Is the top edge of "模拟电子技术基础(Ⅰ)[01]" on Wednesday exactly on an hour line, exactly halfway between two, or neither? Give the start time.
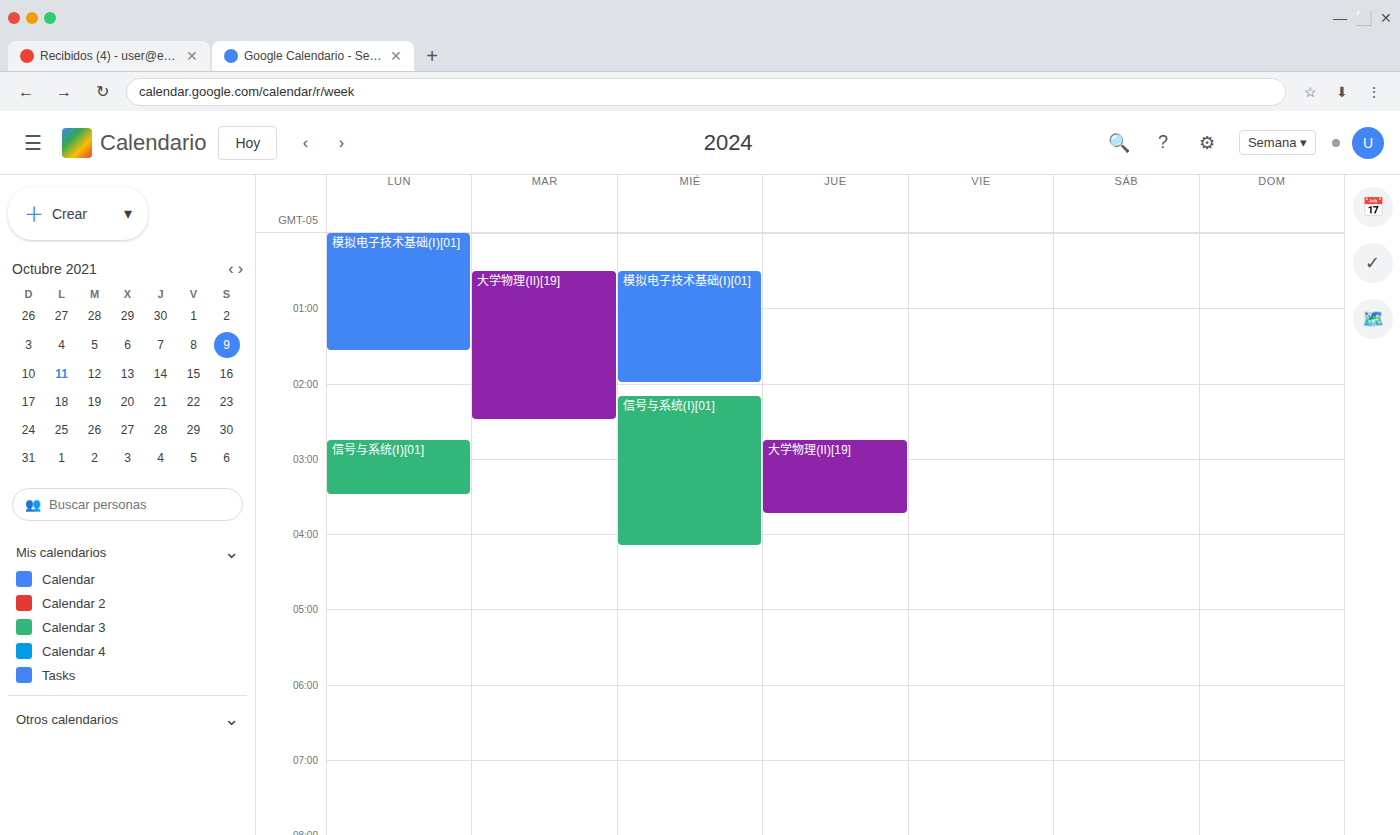
12:30 AM -- halfway between the 12 AM and 1 AM lines.